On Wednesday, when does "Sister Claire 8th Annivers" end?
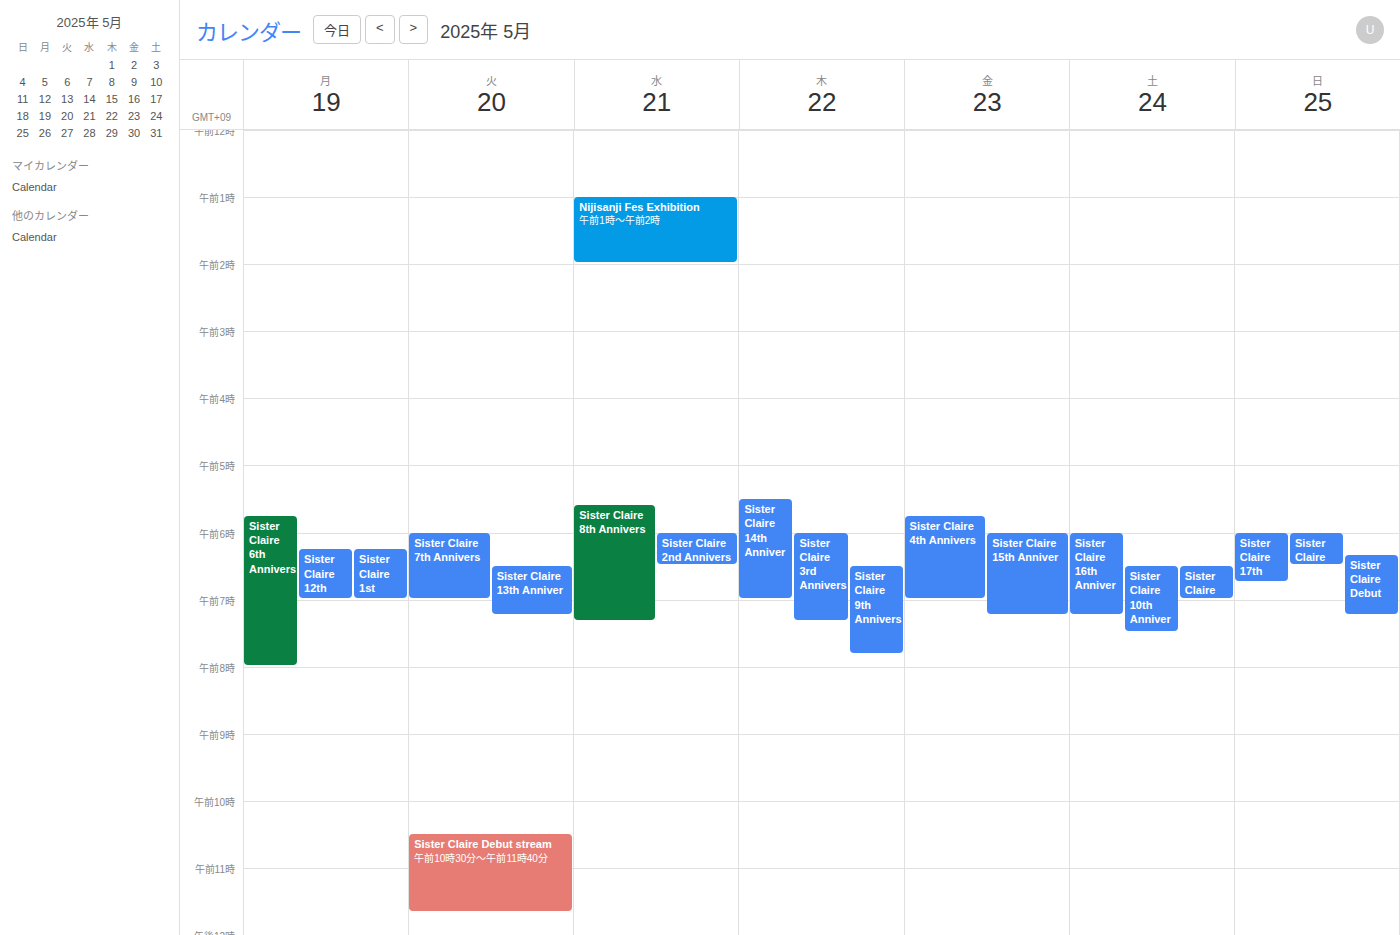
7:20 AM